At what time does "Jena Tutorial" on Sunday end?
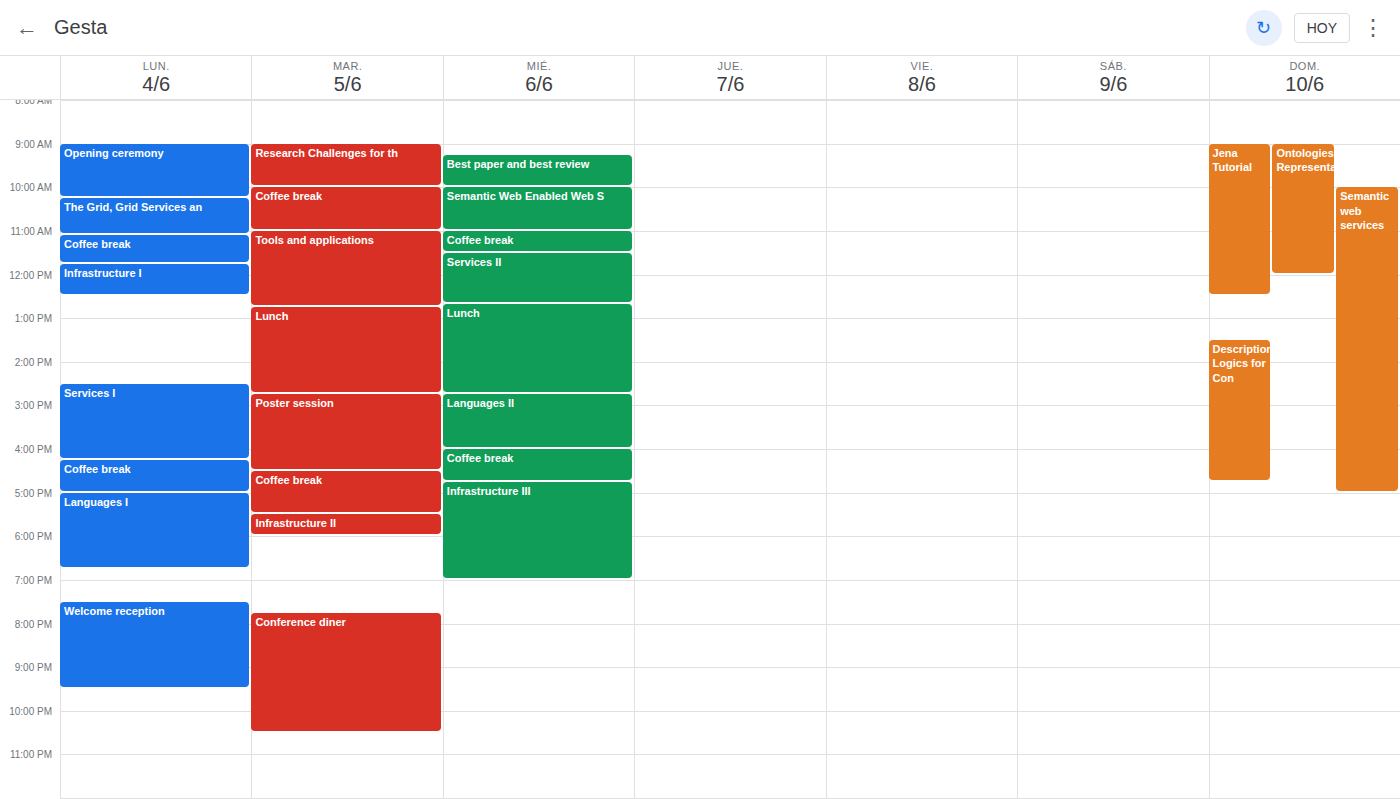
12:30 PM